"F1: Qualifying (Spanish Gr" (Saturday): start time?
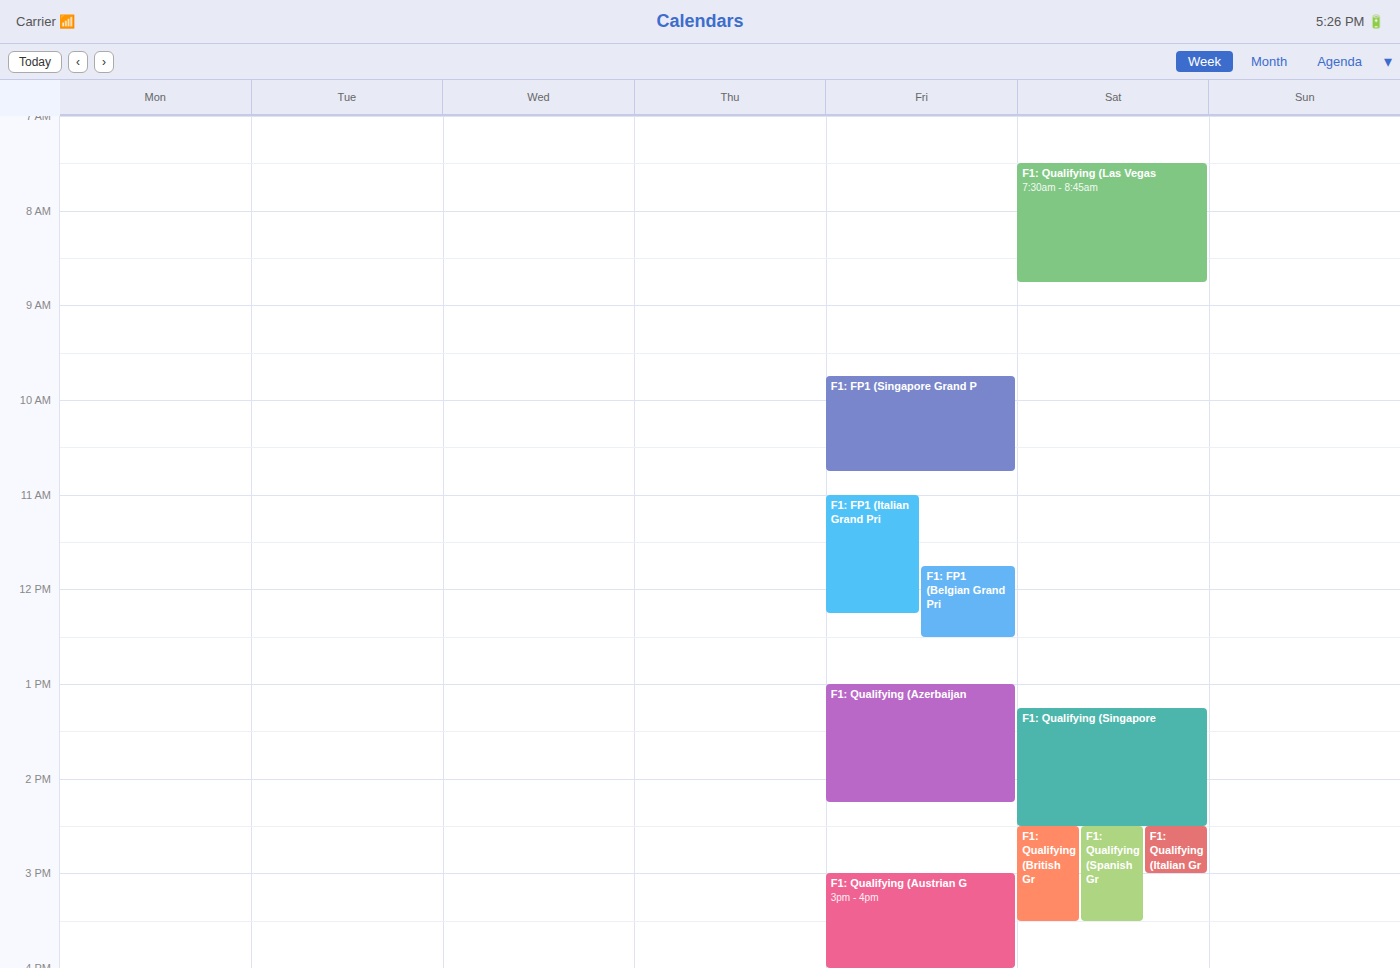
2:30 PM